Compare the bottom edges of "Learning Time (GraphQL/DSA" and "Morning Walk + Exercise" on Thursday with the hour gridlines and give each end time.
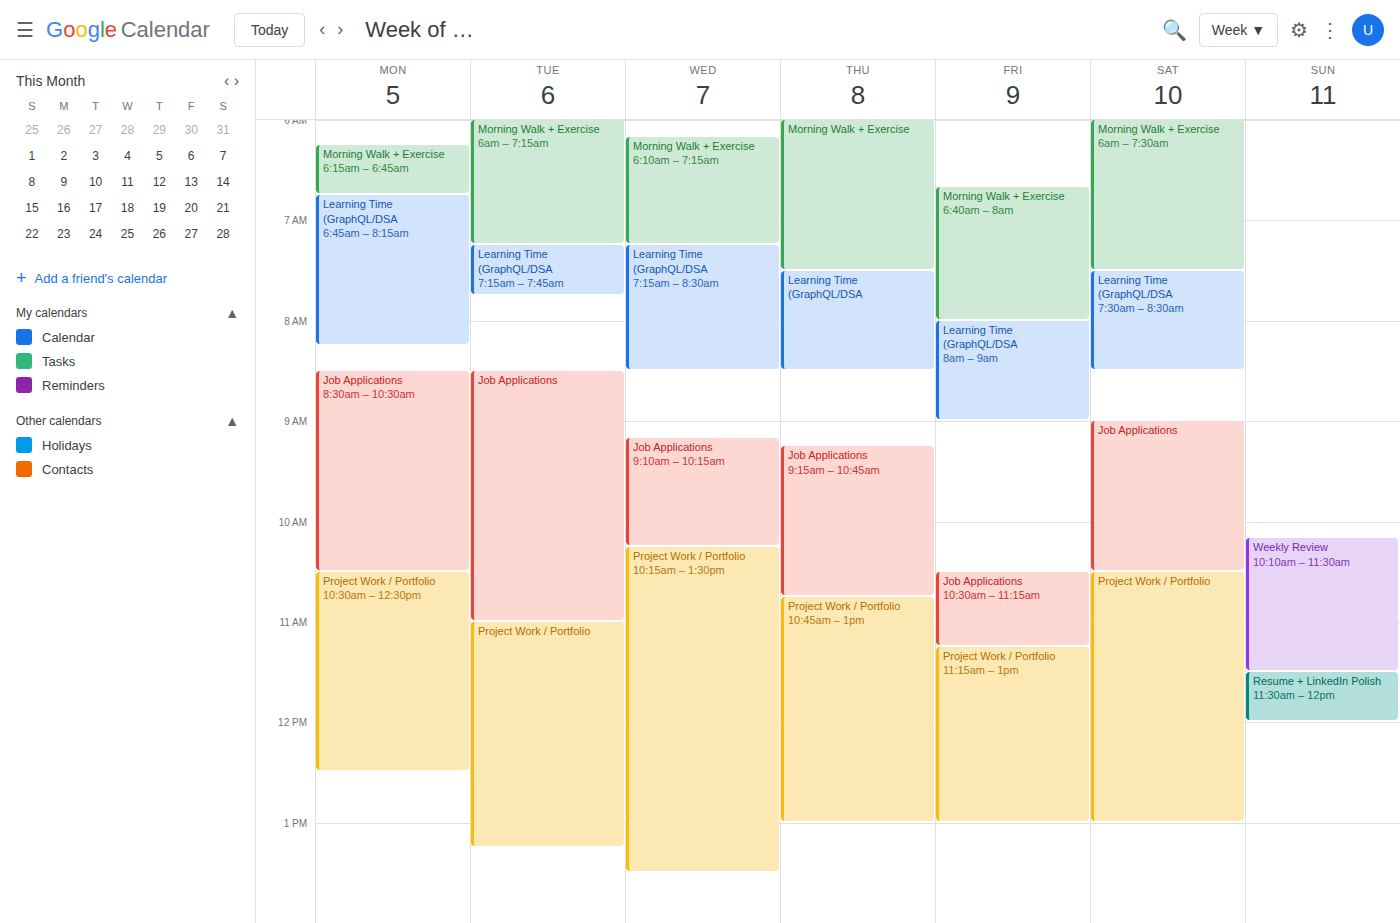
"Learning Time (GraphQL/DSA": 8:30 AM, halfway between the 8 AM and 9 AM lines. "Morning Walk + Exercise": 7:30 AM, halfway between the 7 AM and 8 AM lines.